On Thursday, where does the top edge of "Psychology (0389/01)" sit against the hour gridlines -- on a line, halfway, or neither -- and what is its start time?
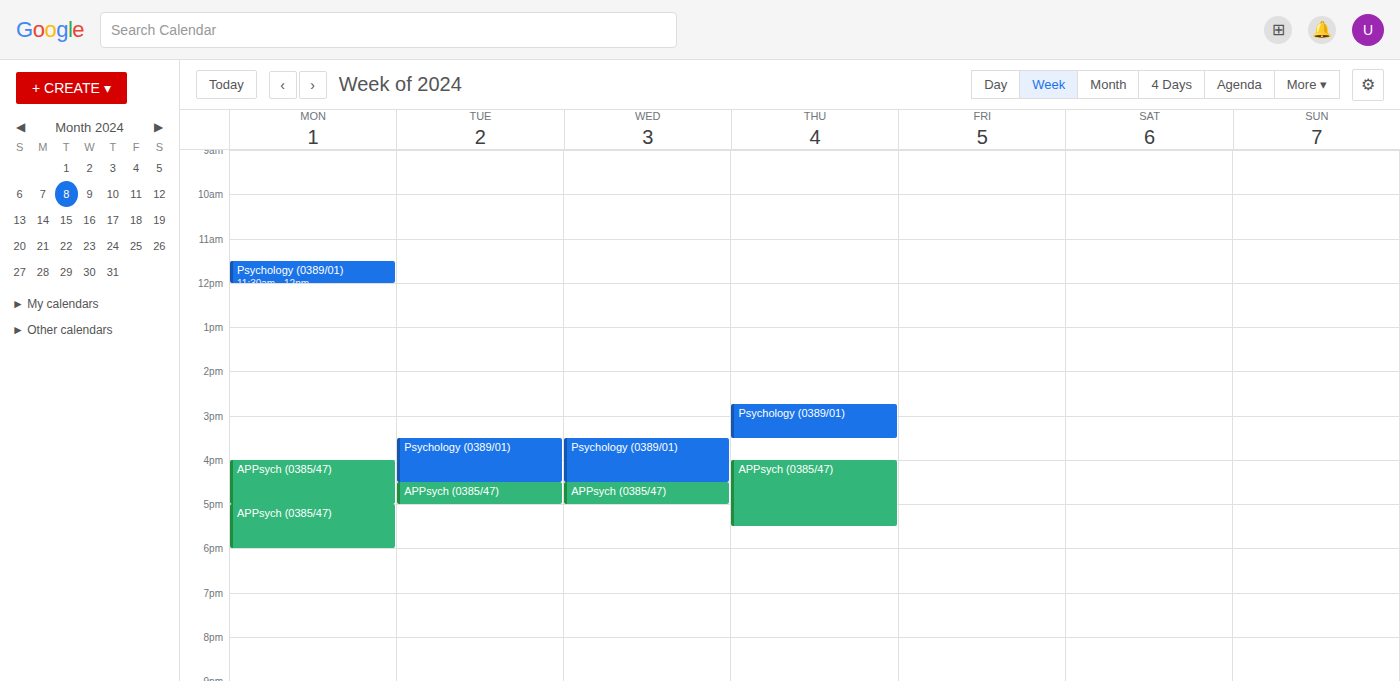
2:45 PM -- neither: three quarters of the way from the 2 PM line to the 3 PM line.